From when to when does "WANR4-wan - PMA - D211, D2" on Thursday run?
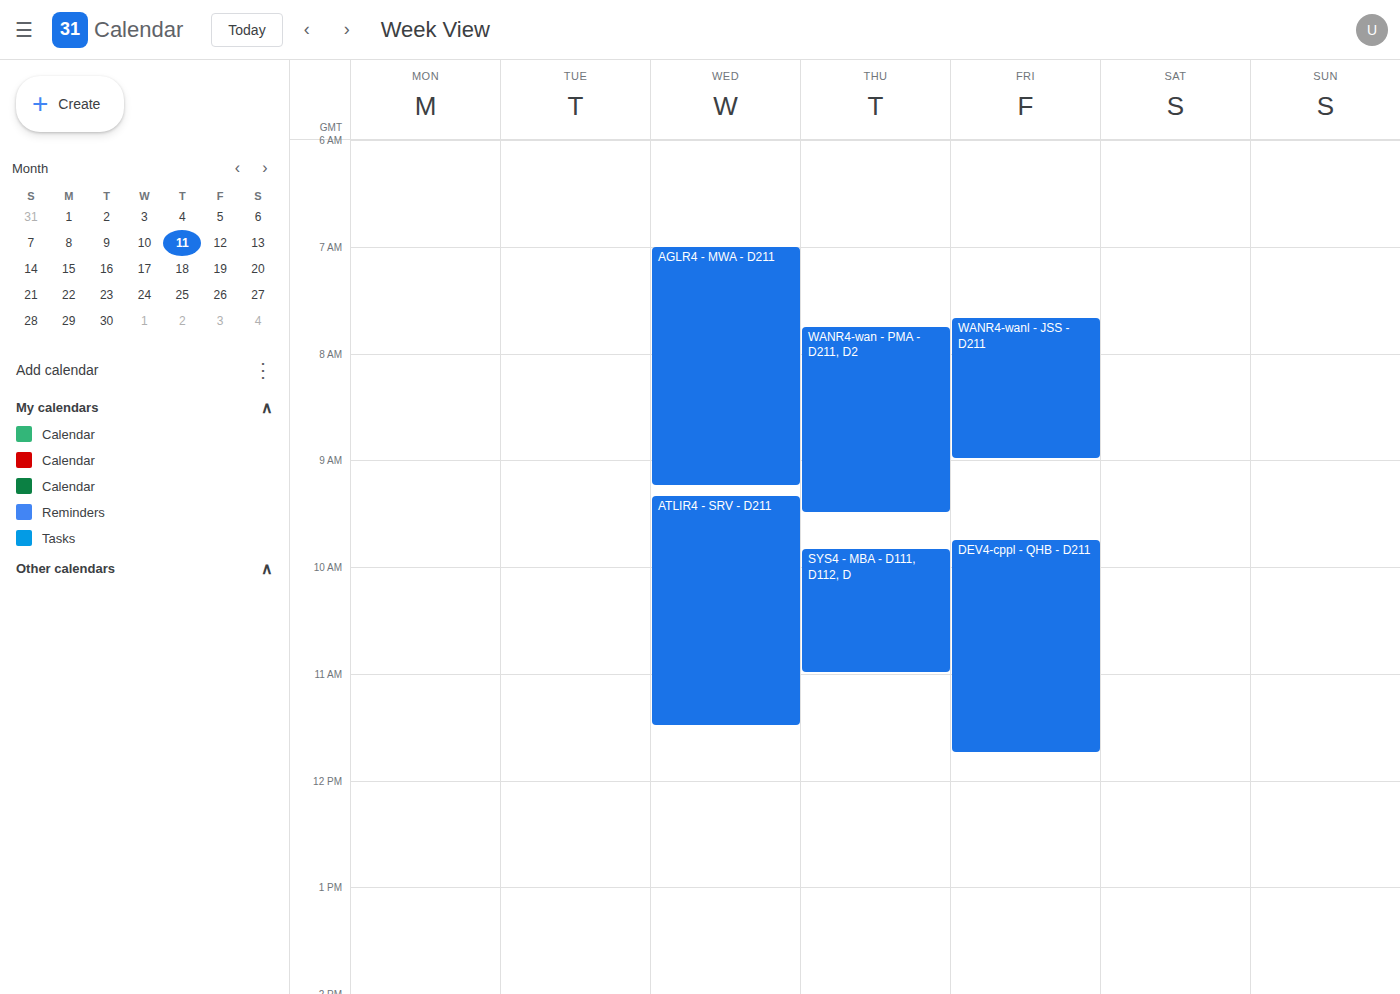
7:45 AM to 9:30 AM